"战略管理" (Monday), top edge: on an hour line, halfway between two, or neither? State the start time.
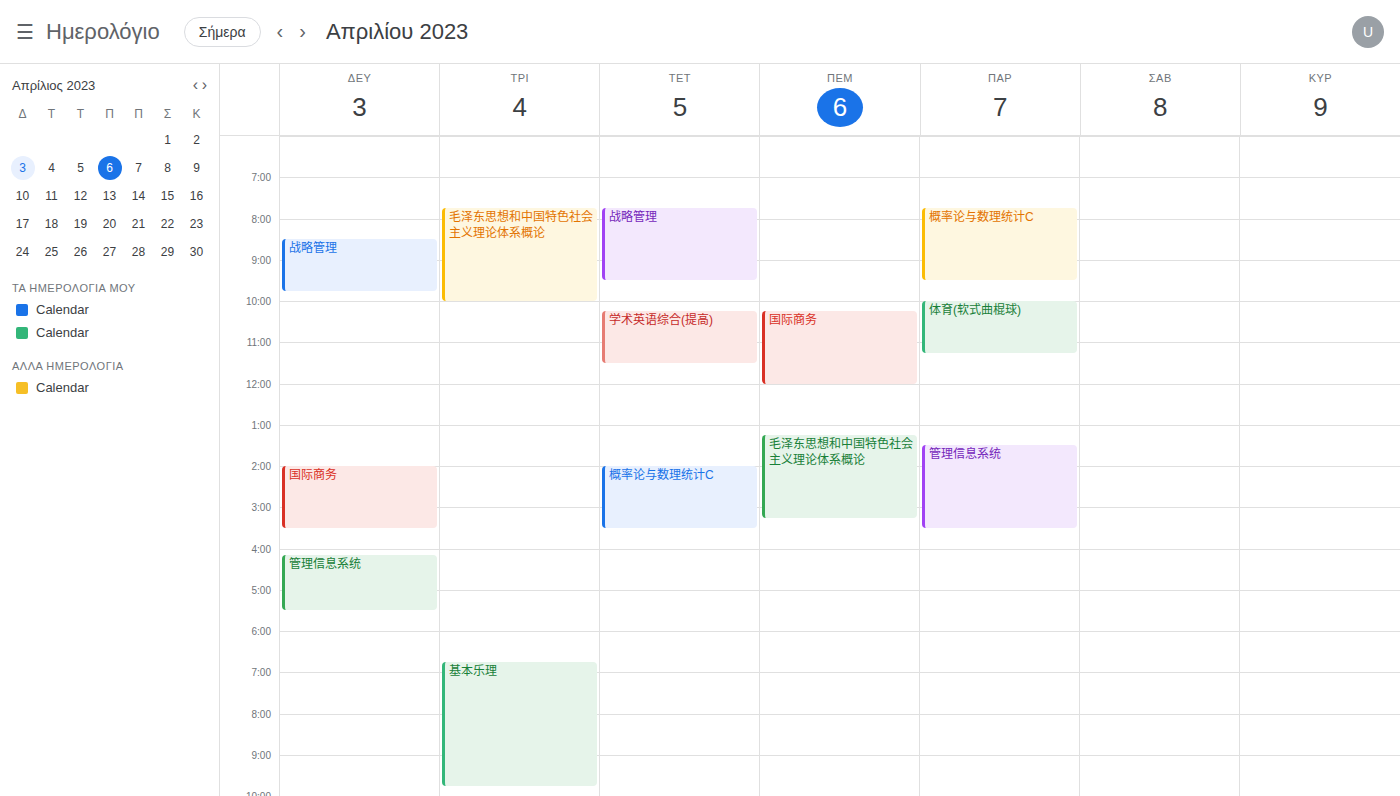
08:30 -- halfway between the 08:00 and 09:00 lines.